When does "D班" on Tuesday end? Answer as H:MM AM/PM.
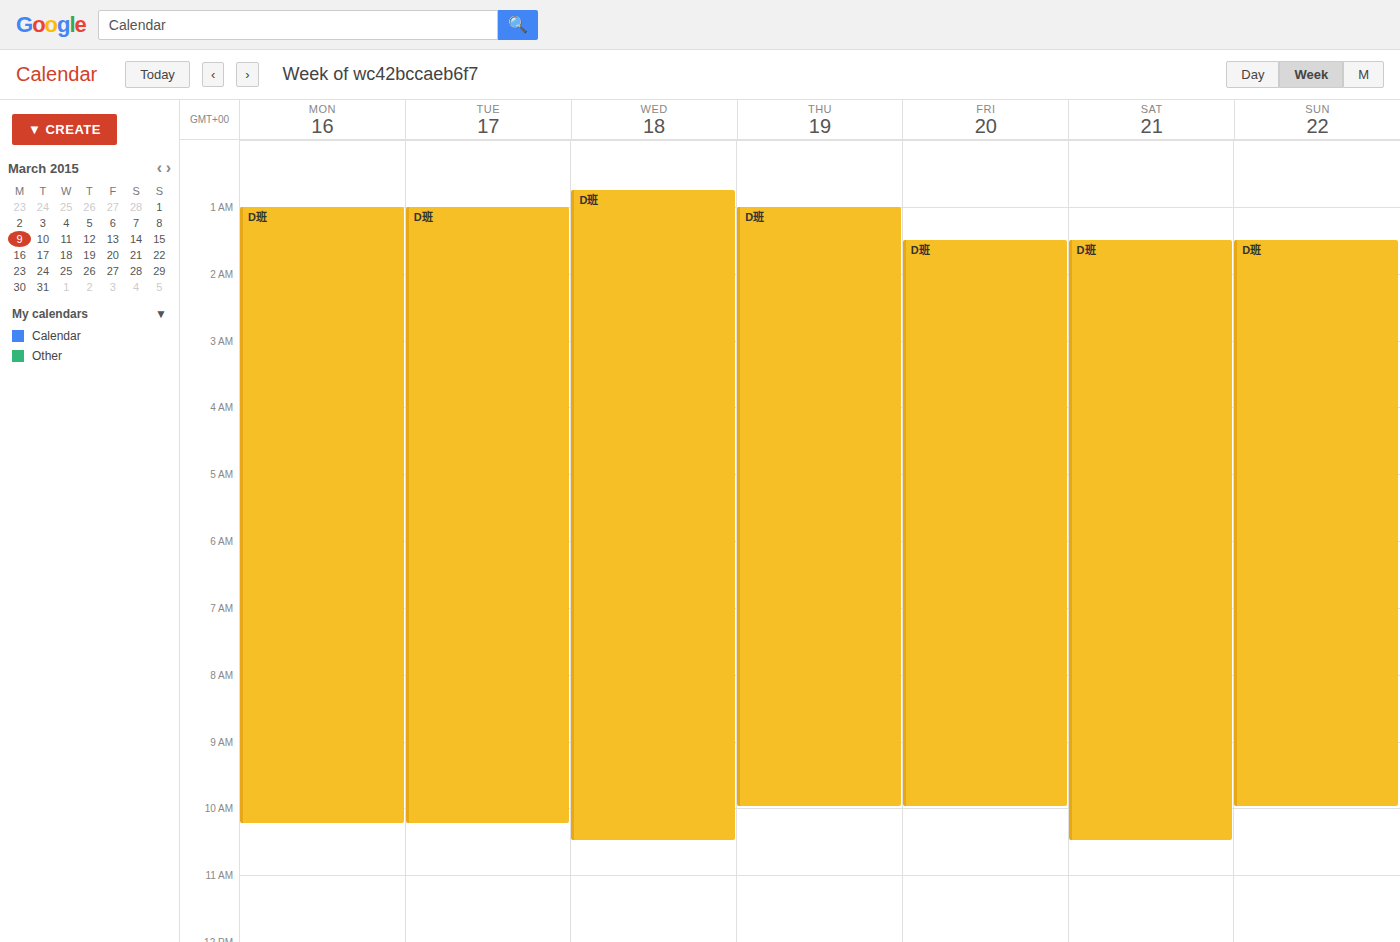
10:15 AM